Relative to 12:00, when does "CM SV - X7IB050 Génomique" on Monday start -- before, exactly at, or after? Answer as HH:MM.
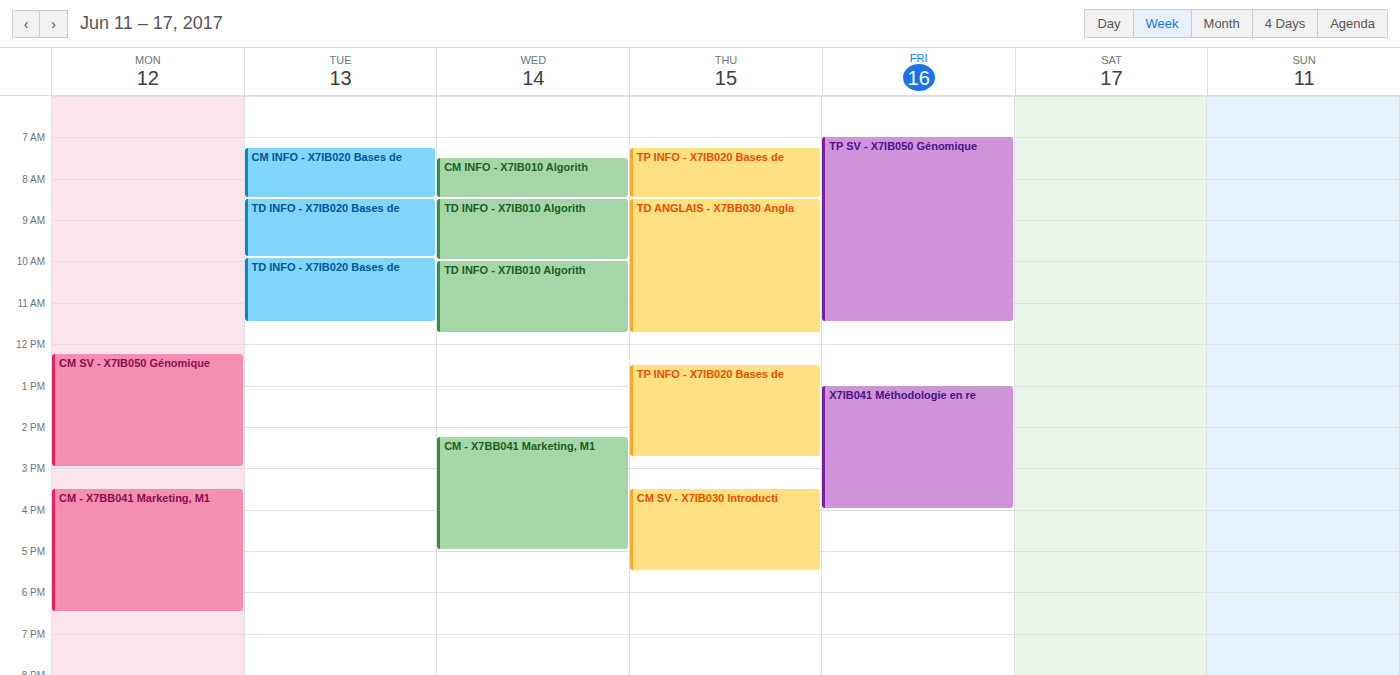
12:15 -- after 12:00, 15 minutes below the 12:00 line.